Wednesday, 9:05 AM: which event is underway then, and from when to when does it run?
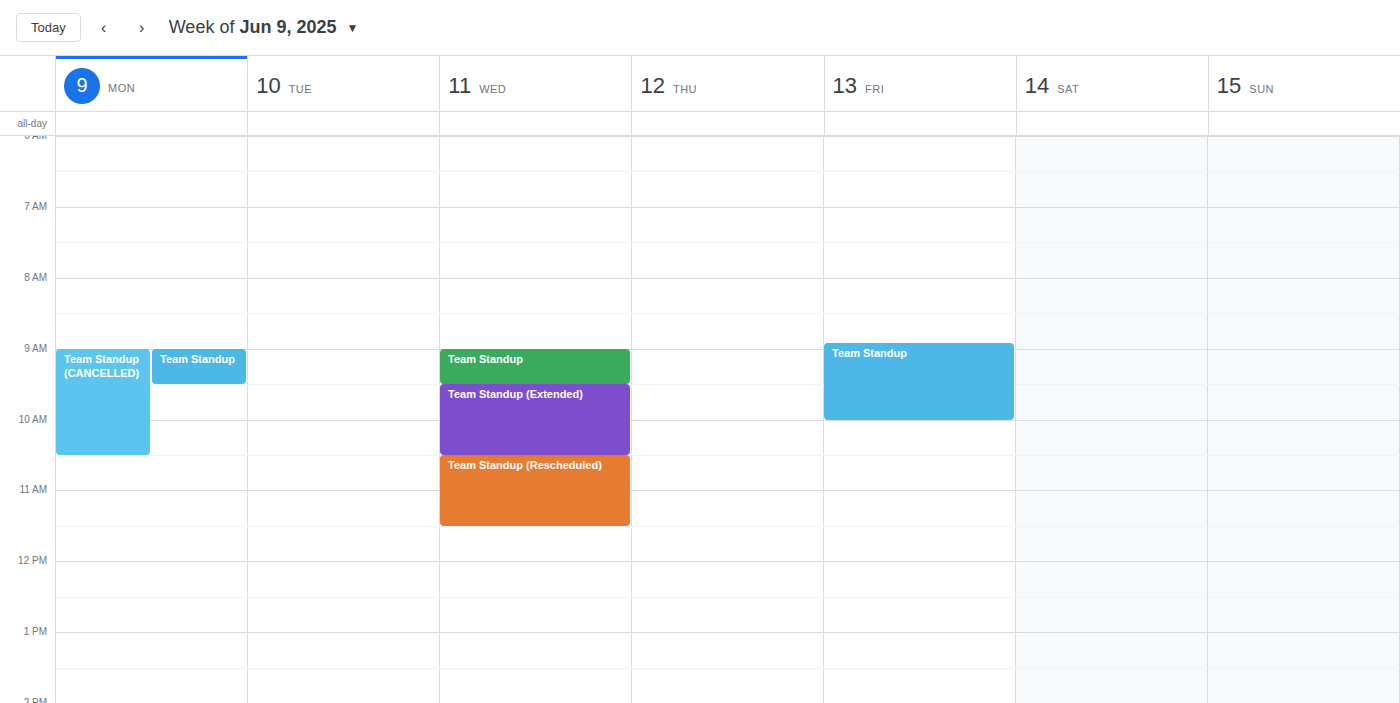
"Team Standup", 9:00 AM to 9:30 AM